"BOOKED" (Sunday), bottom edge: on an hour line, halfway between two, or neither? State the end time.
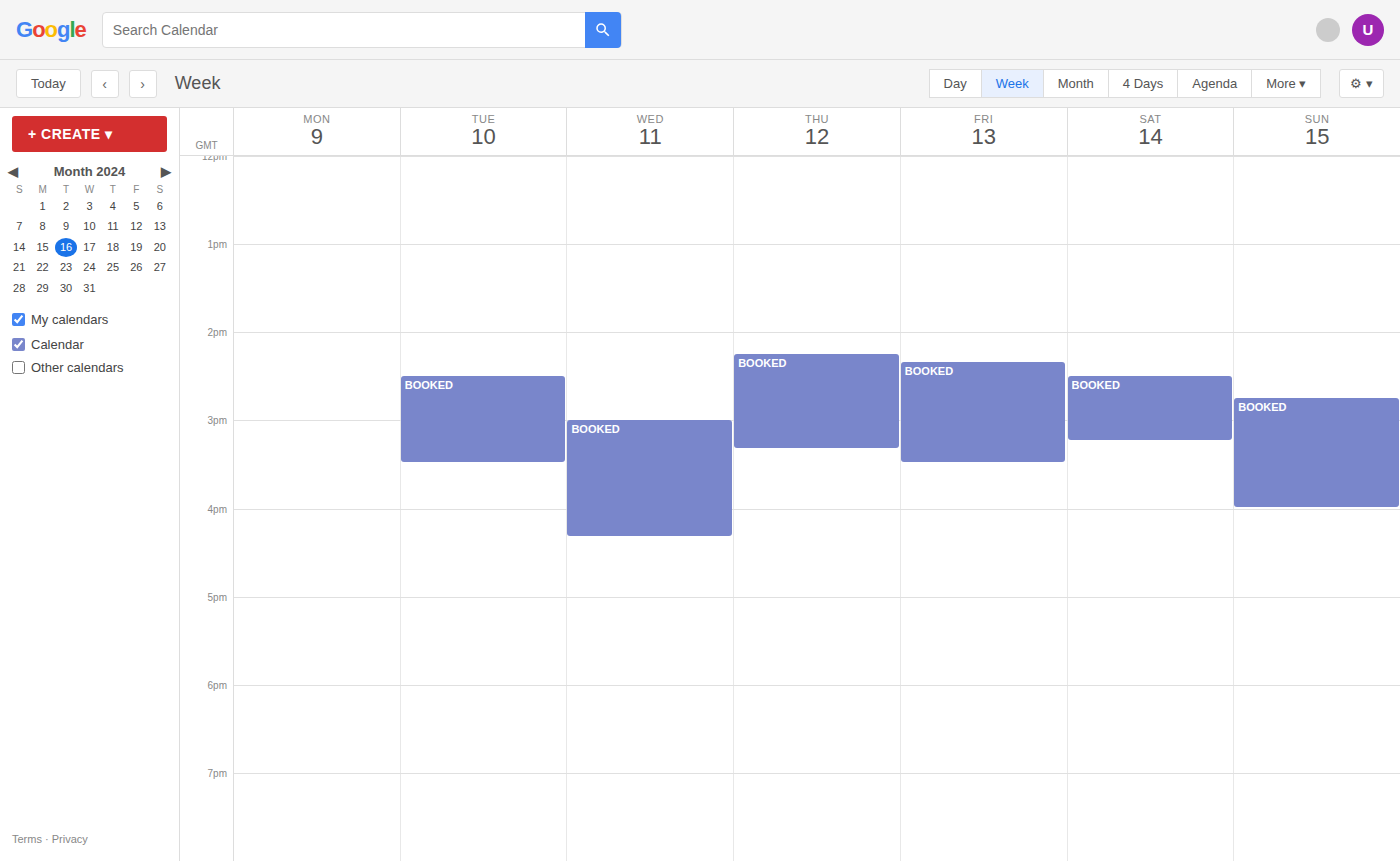
4:00 PM -- exactly on the 4 PM line.